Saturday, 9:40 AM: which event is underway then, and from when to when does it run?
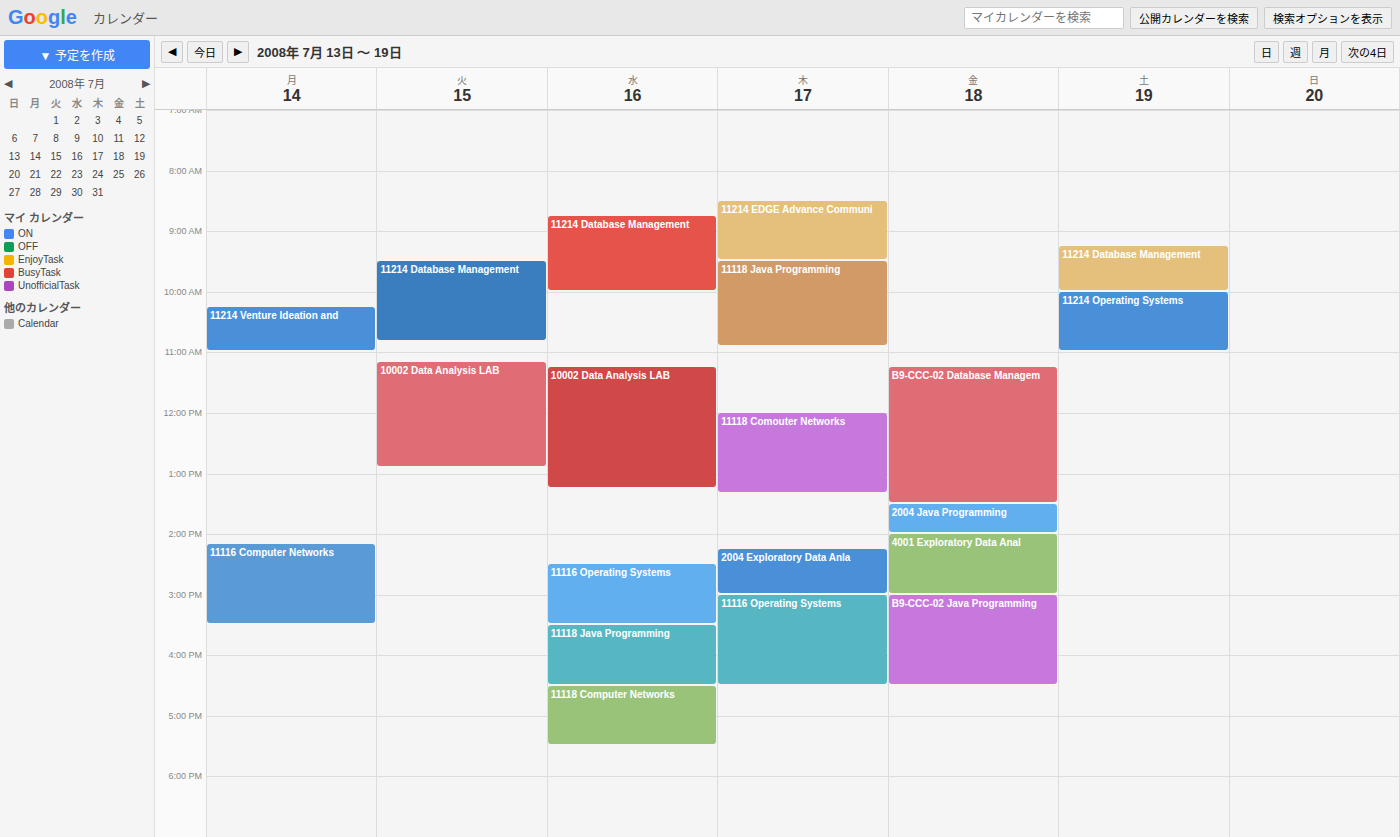
"11214 Database Management", 9:15 AM to 10:00 AM